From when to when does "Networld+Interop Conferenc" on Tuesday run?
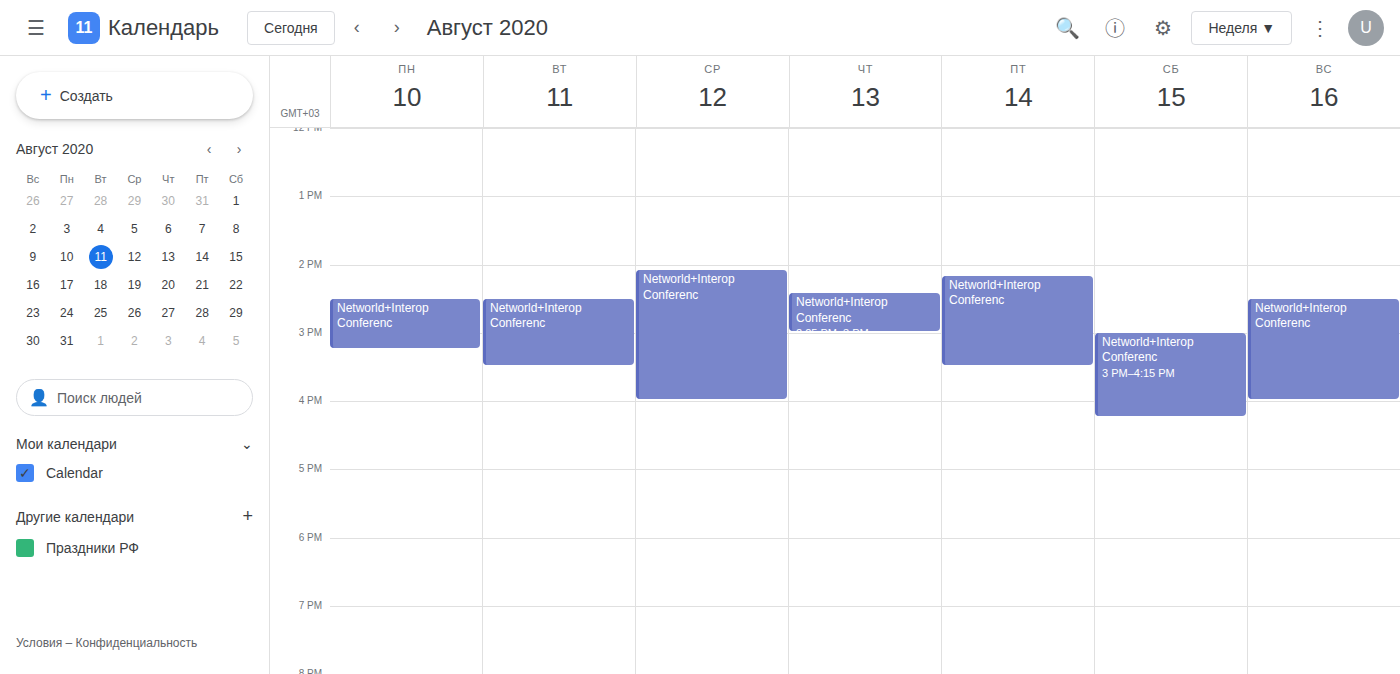
2:30 PM to 3:30 PM